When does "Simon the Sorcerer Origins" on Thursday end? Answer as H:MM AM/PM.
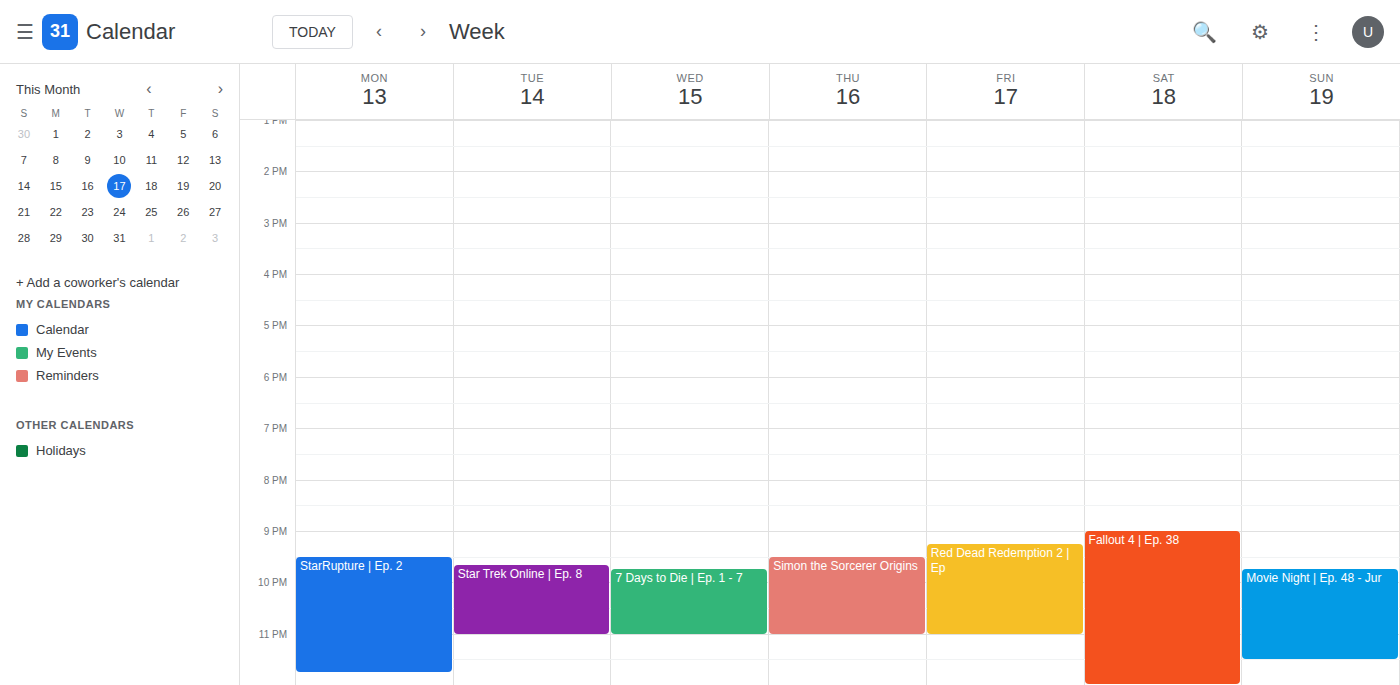
11:00 PM